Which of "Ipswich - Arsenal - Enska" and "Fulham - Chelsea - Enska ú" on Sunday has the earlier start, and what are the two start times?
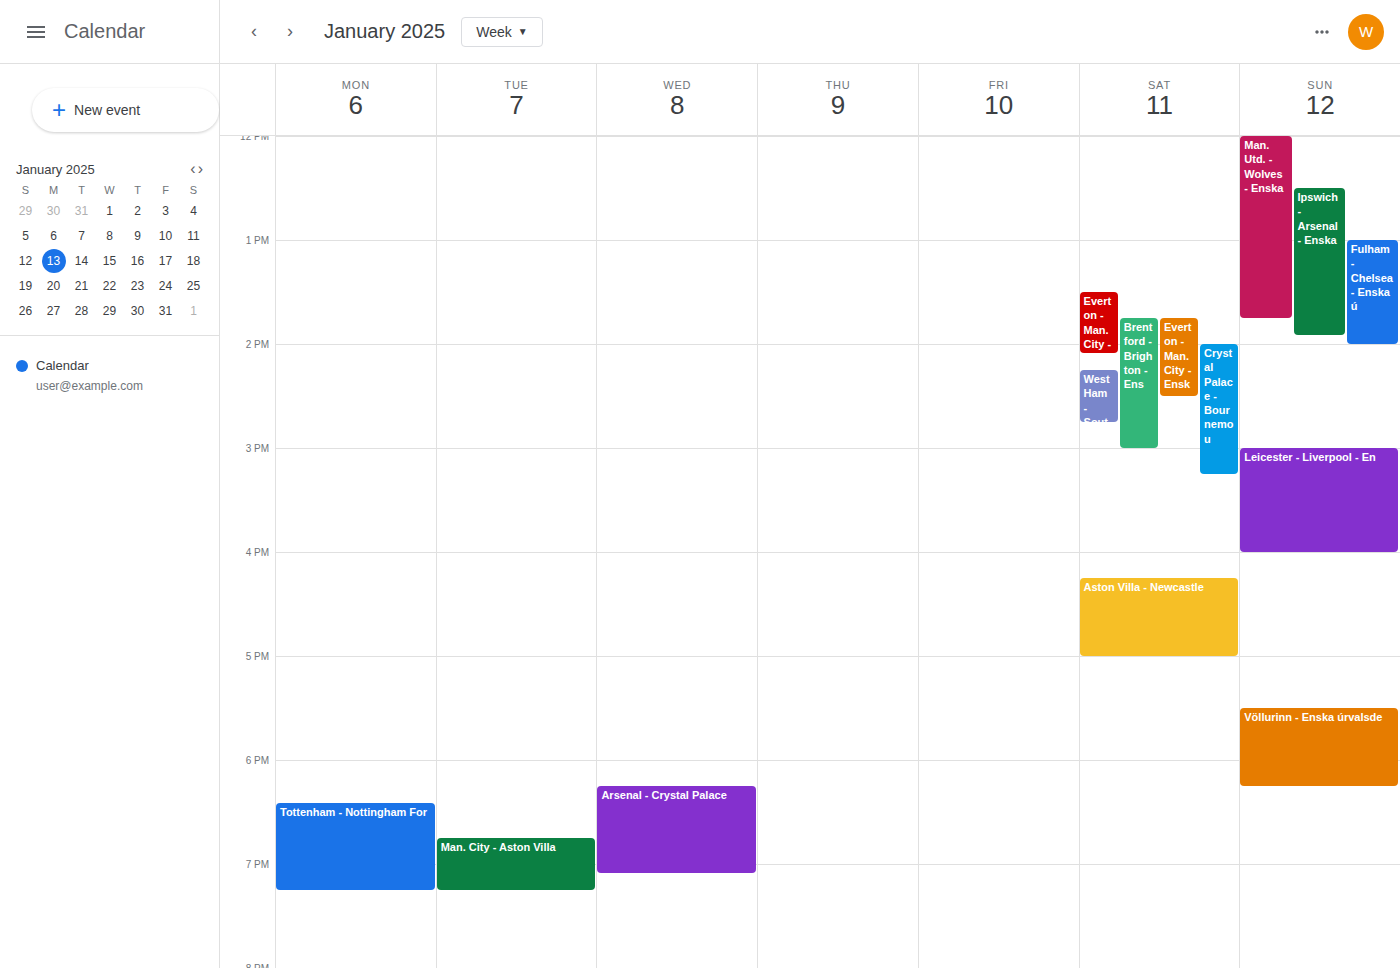
"Ipswich - Arsenal - Enska" 12:30 PM; "Fulham - Chelsea - Enska ú" 1:00 PM.